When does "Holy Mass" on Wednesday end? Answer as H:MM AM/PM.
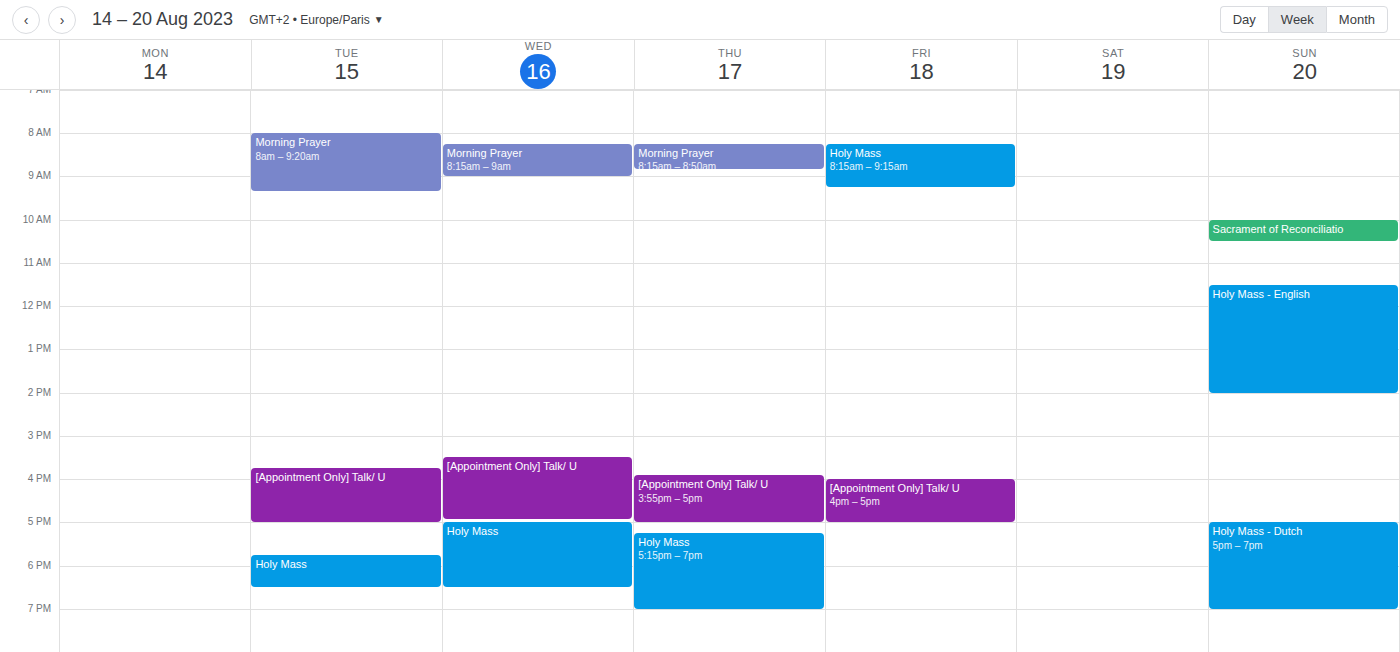
6:30 PM